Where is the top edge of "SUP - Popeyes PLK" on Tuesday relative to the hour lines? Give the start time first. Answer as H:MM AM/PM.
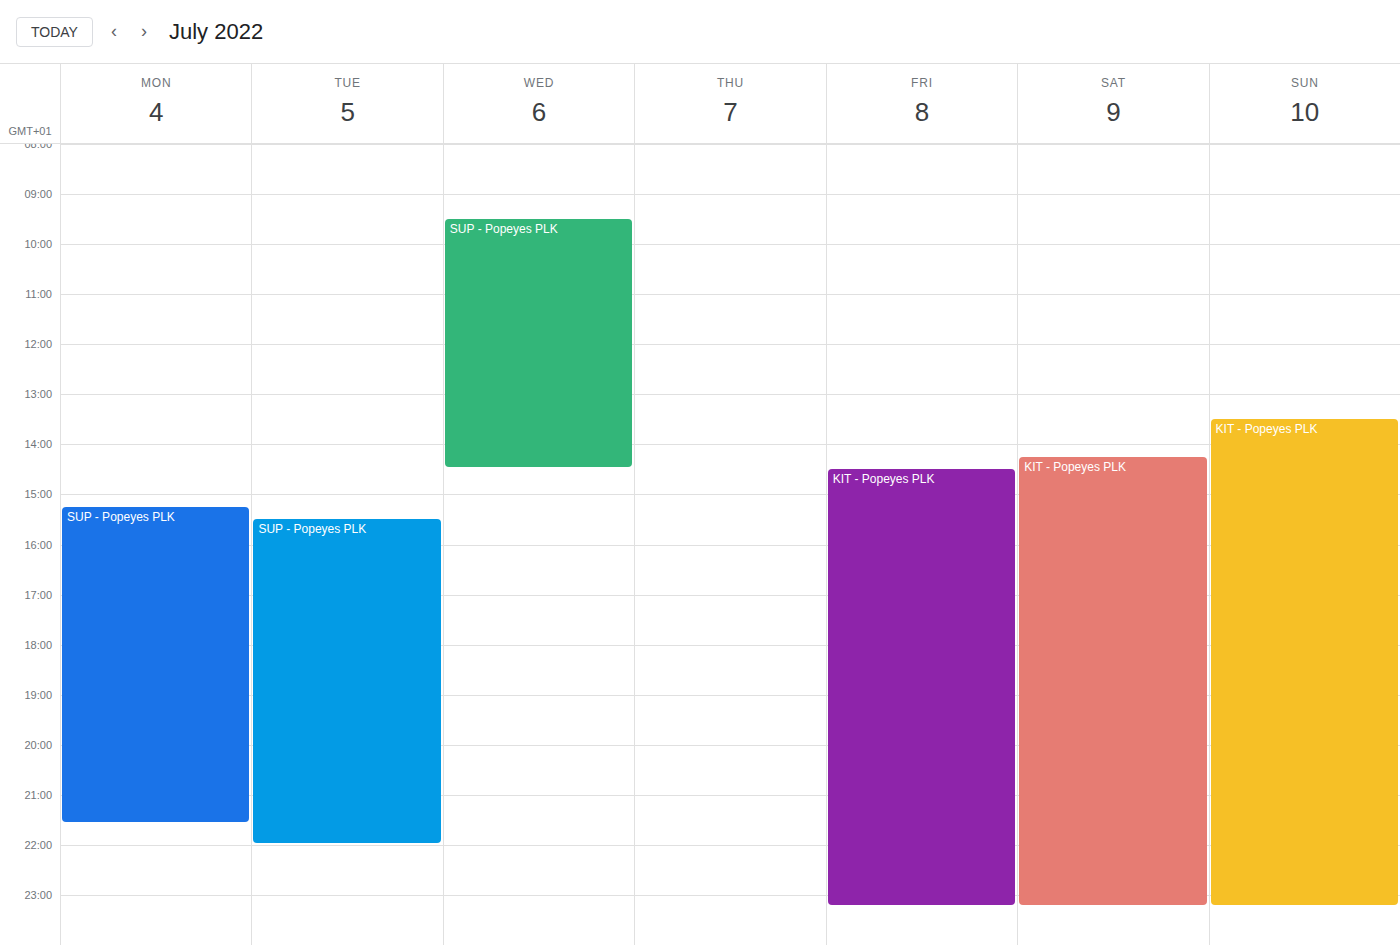
3:30 PM -- halfway between the 3 PM and 4 PM lines.